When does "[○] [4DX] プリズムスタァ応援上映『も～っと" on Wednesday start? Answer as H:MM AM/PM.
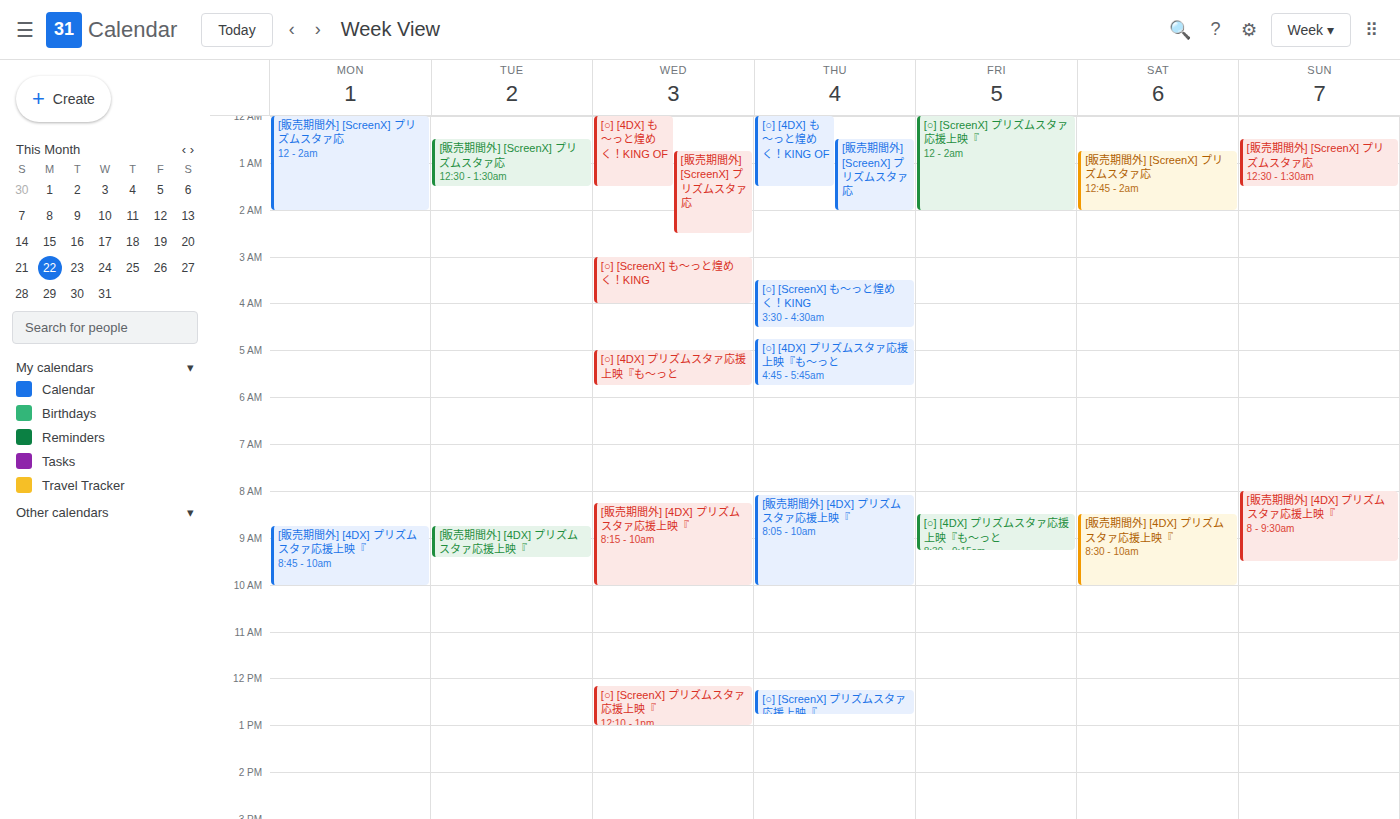
5:00 AM